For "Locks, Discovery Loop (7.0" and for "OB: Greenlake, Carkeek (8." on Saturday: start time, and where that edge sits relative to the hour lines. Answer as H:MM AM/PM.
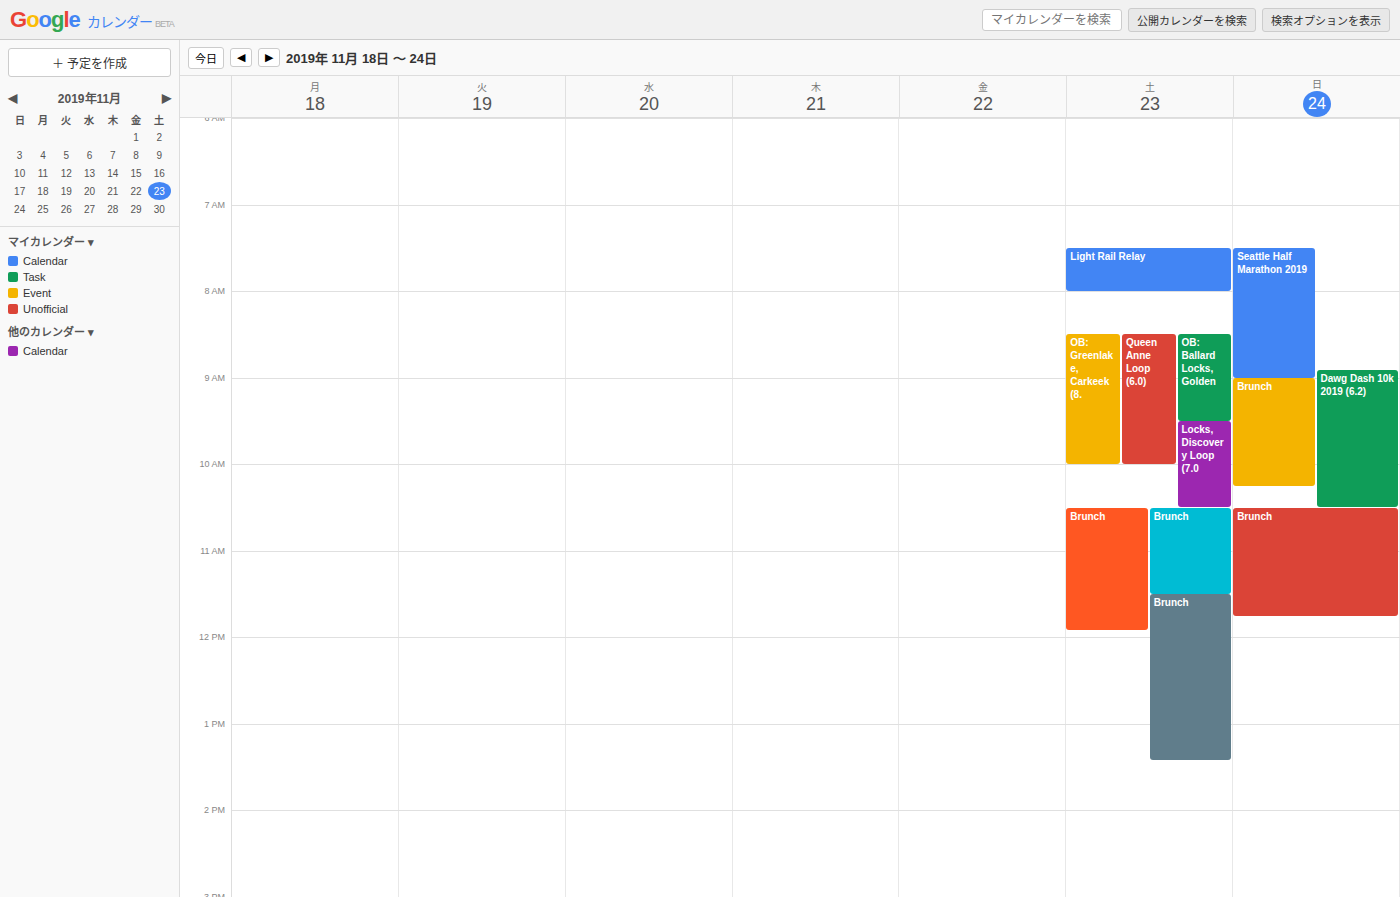
"Locks, Discovery Loop (7.0": 9:30 AM, halfway between the 9 AM and 10 AM lines. "OB: Greenlake, Carkeek (8.": 8:30 AM, halfway between the 8 AM and 9 AM lines.